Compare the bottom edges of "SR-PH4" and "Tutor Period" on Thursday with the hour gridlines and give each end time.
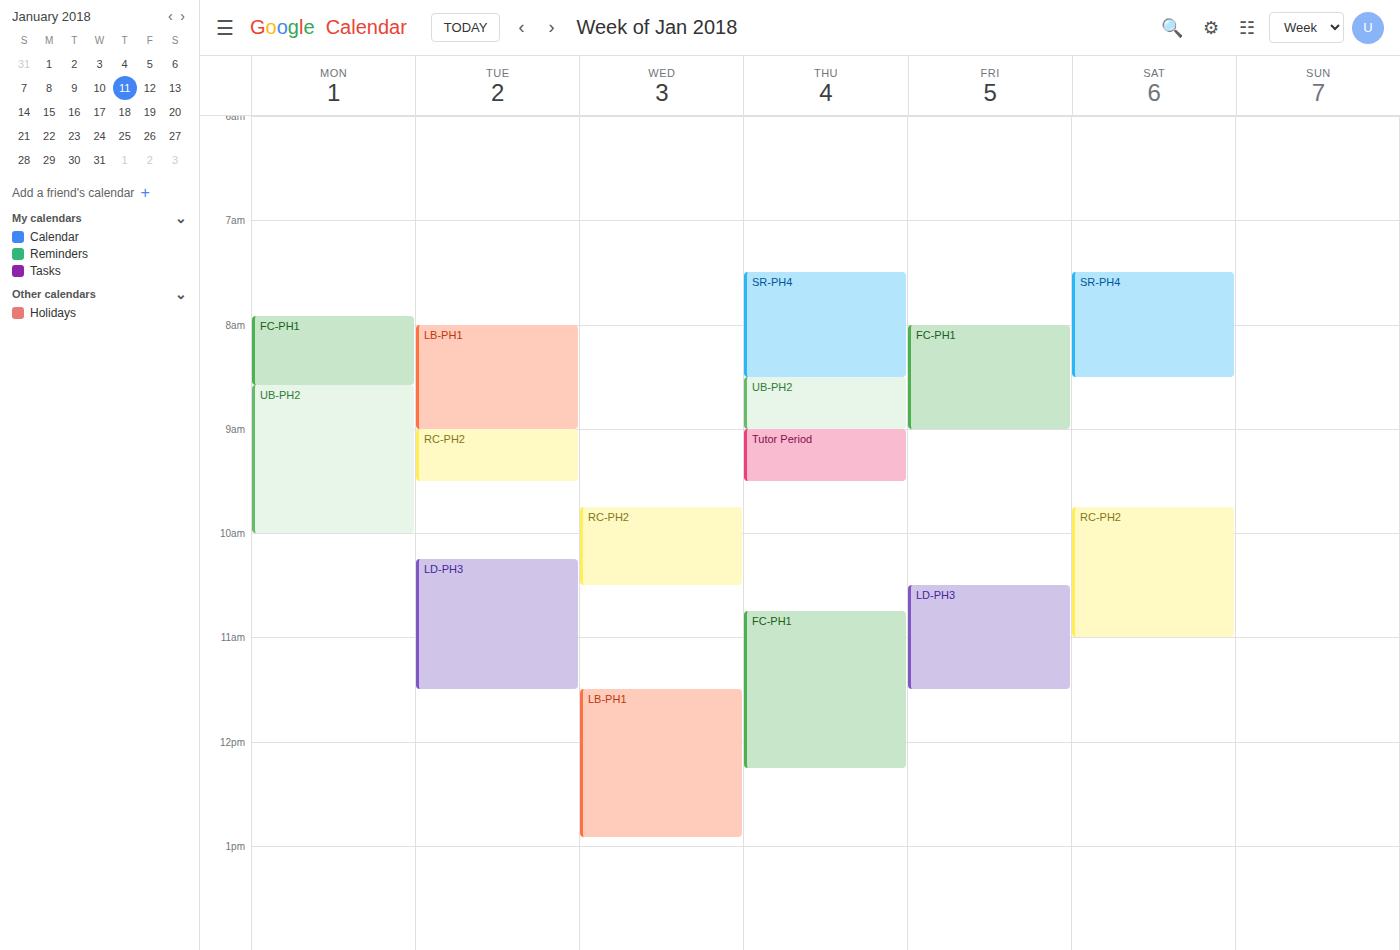
"SR-PH4": 8:30 AM, halfway between the 8 AM and 9 AM lines. "Tutor Period": 9:30 AM, halfway between the 9 AM and 10 AM lines.